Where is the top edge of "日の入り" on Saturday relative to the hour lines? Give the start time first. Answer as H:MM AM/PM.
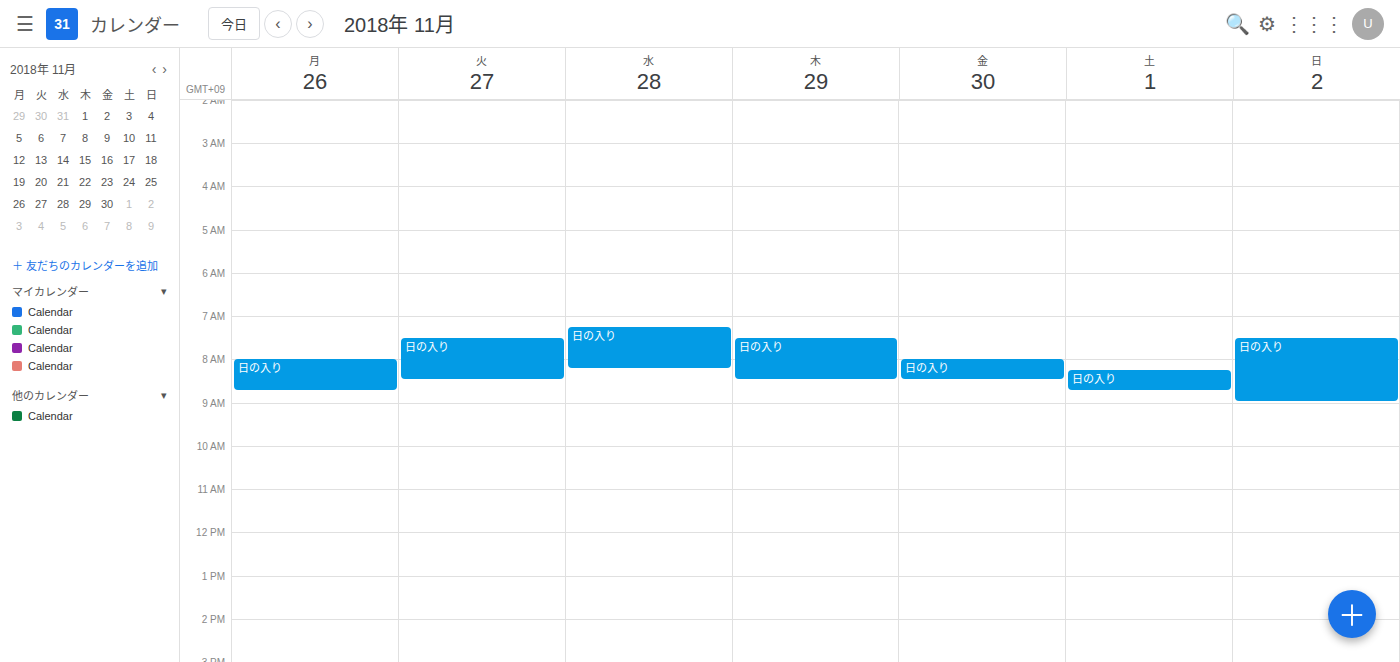
8:15 AM -- neither: a quarter of the way from the 8 AM line to the 9 AM line.